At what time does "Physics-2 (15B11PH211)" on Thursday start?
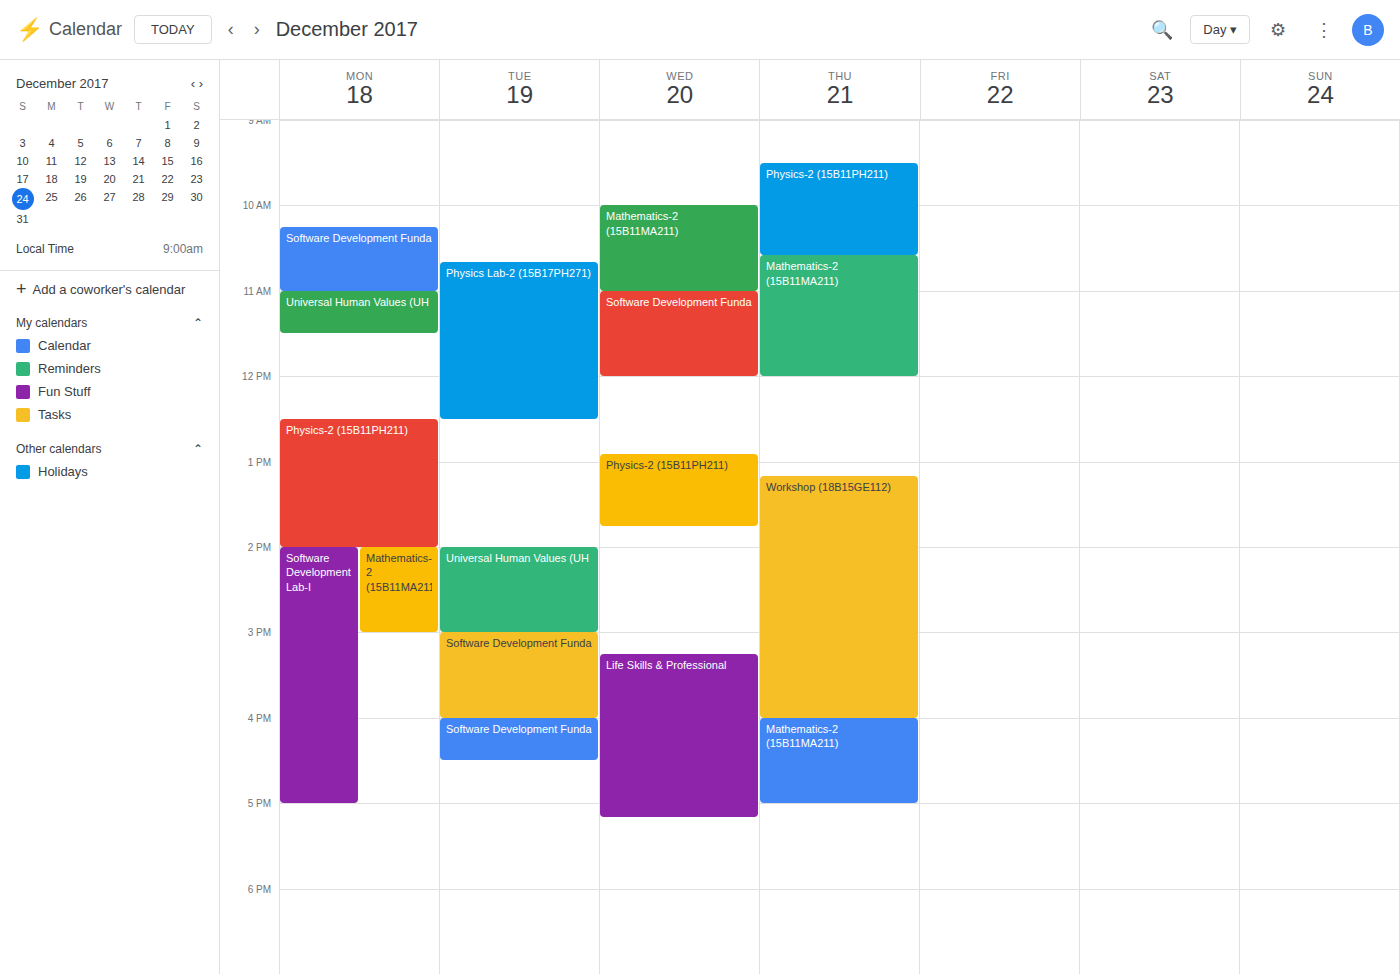
09:30